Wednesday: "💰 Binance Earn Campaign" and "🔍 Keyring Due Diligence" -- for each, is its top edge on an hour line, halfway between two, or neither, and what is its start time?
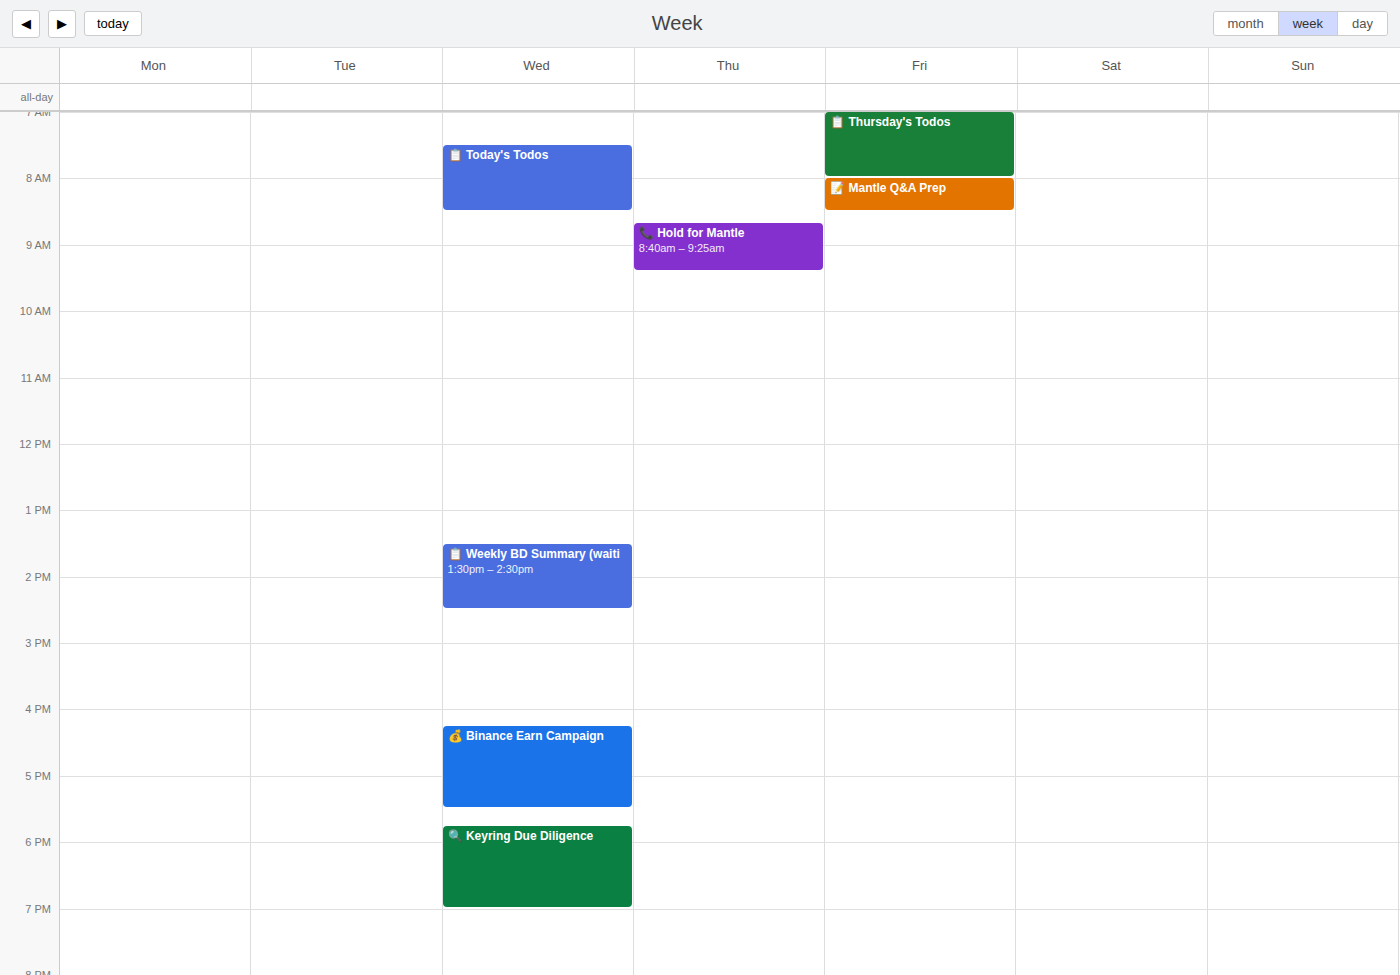
"💰 Binance Earn Campaign": 4:15 PM, neither: a quarter of the way from the 4 PM line to the 5 PM line. "🔍 Keyring Due Diligence": 5:45 PM, neither: three quarters of the way from the 5 PM line to the 6 PM line.